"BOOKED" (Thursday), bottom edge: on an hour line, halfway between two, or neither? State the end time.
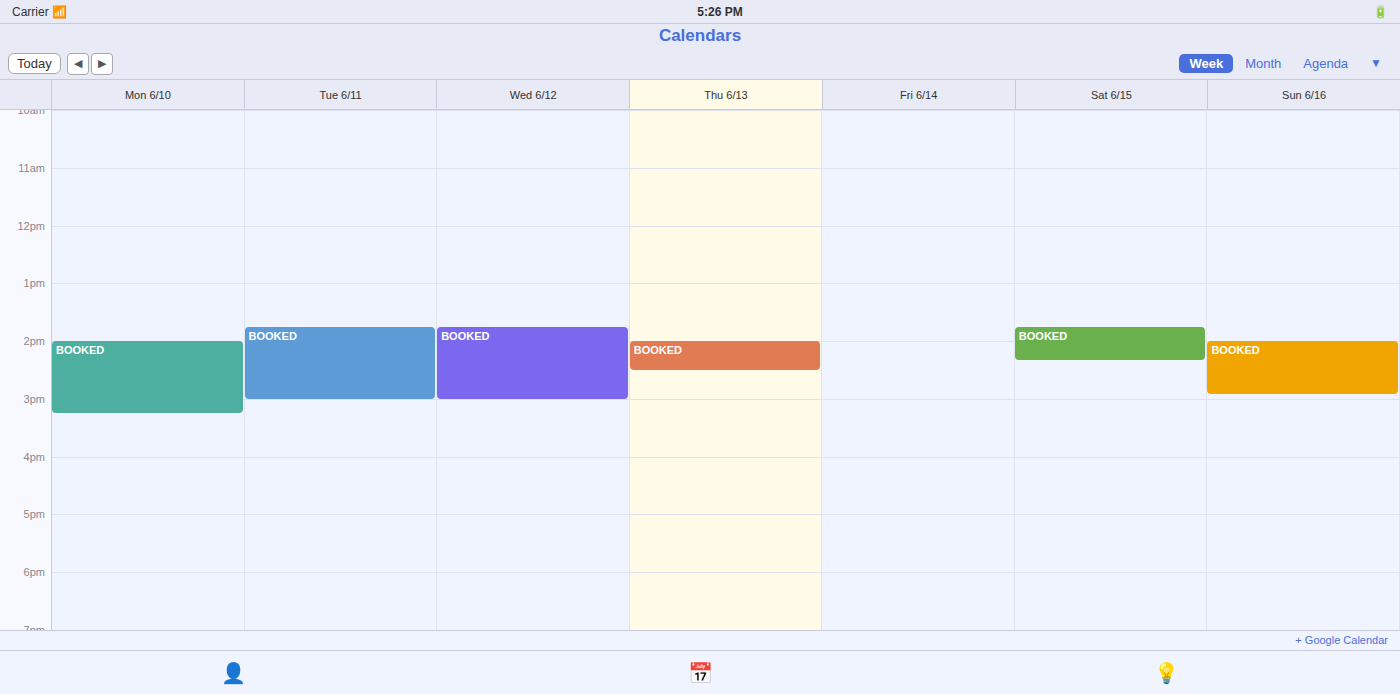
2:30 PM -- halfway between the 2 PM and 3 PM lines.